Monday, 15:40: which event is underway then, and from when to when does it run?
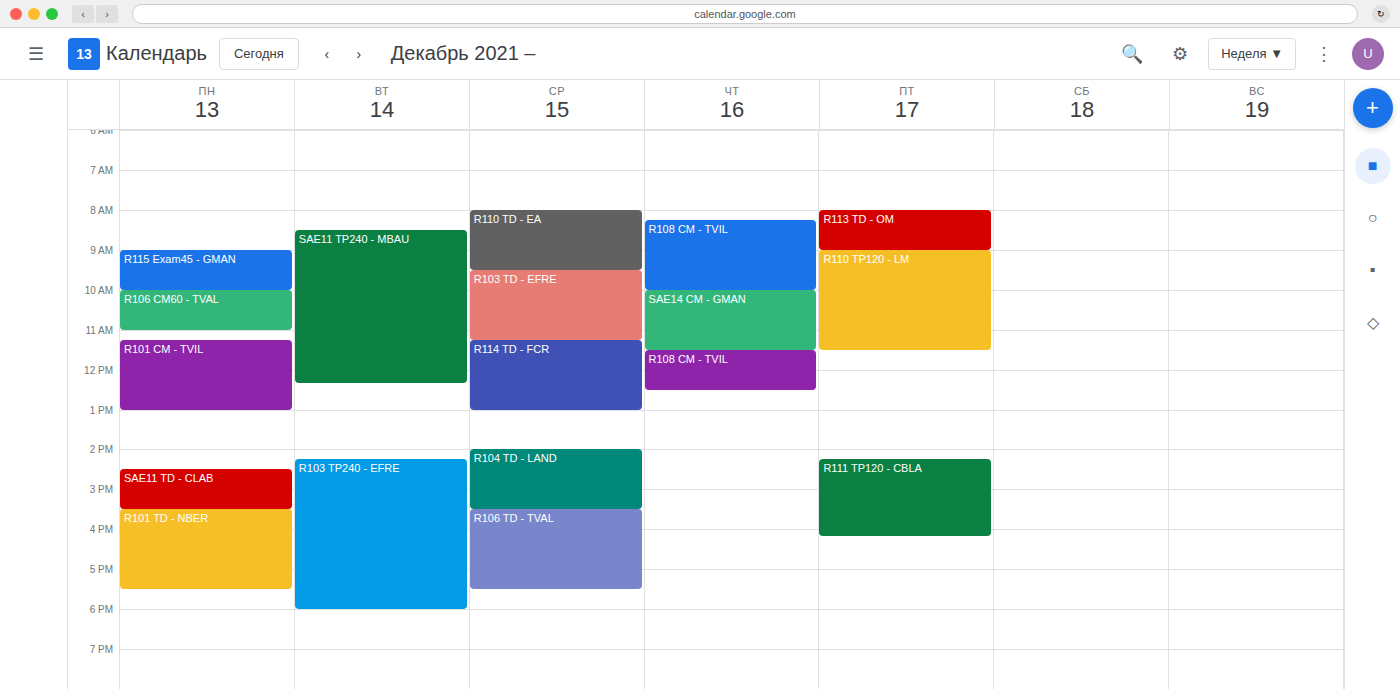
"R101 TD - NBER", 15:30 to 17:30